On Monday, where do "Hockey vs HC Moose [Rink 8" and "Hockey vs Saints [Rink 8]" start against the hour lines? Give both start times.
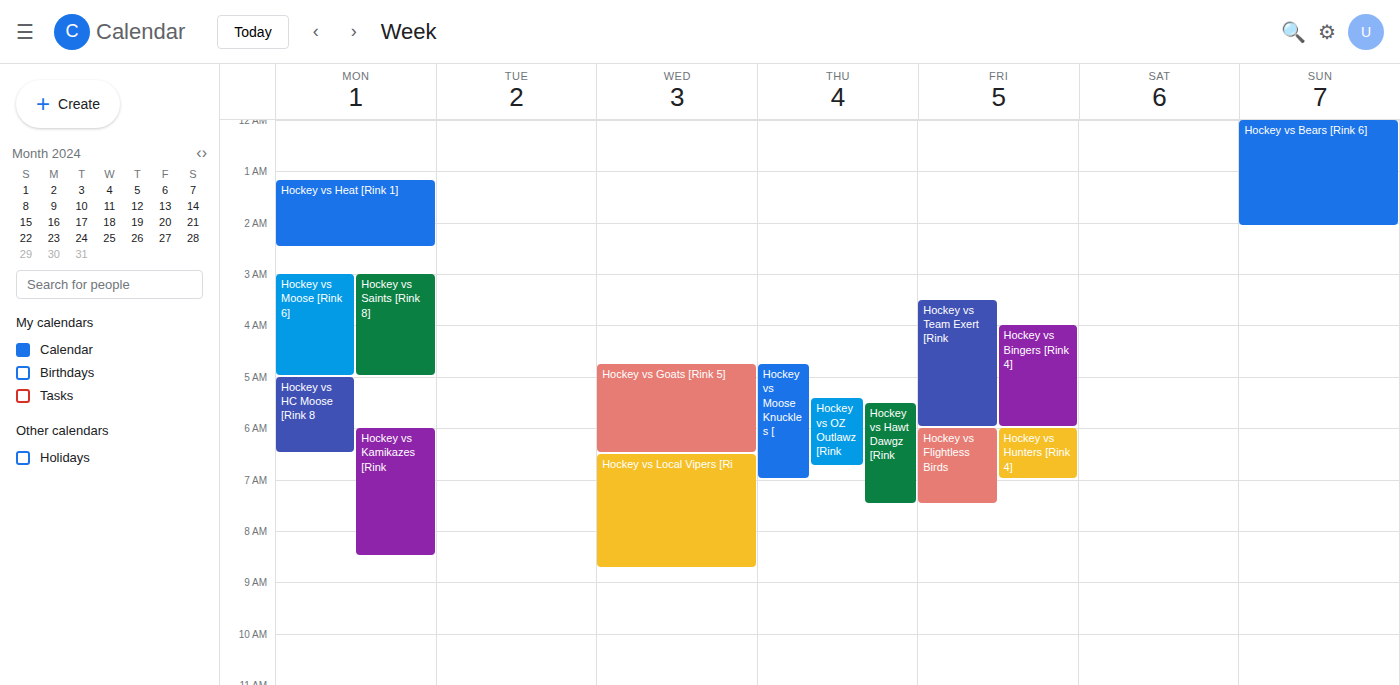
"Hockey vs HC Moose [Rink 8": 5:00 AM, exactly on the 5 AM line. "Hockey vs Saints [Rink 8]": 3:00 AM, exactly on the 3 AM line.